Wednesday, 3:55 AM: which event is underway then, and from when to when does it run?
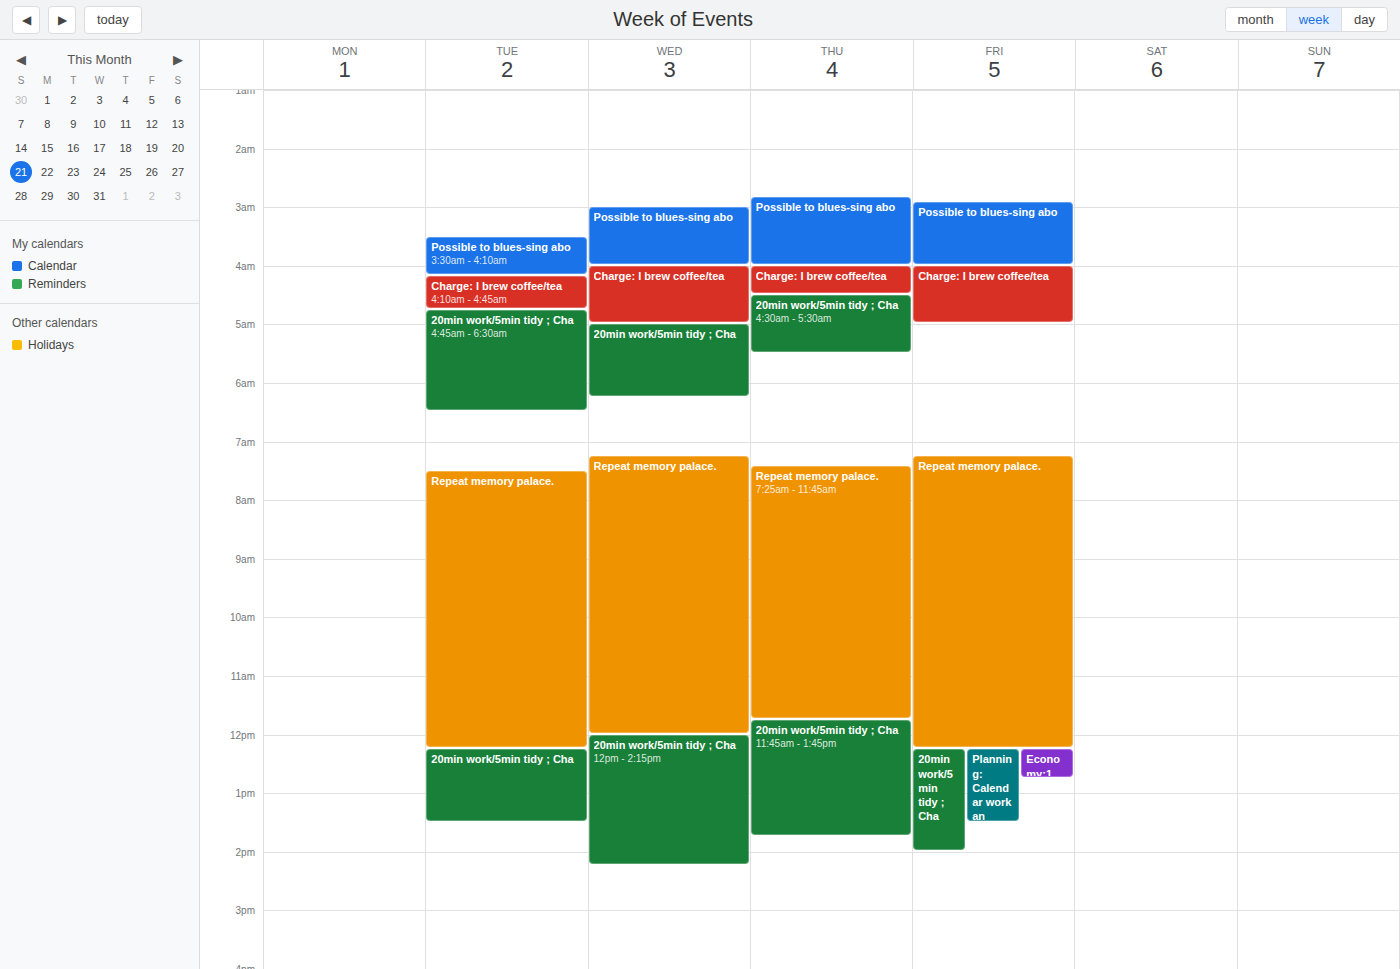
"Possible to blues-sing abo", 3:00 AM to 4:00 AM